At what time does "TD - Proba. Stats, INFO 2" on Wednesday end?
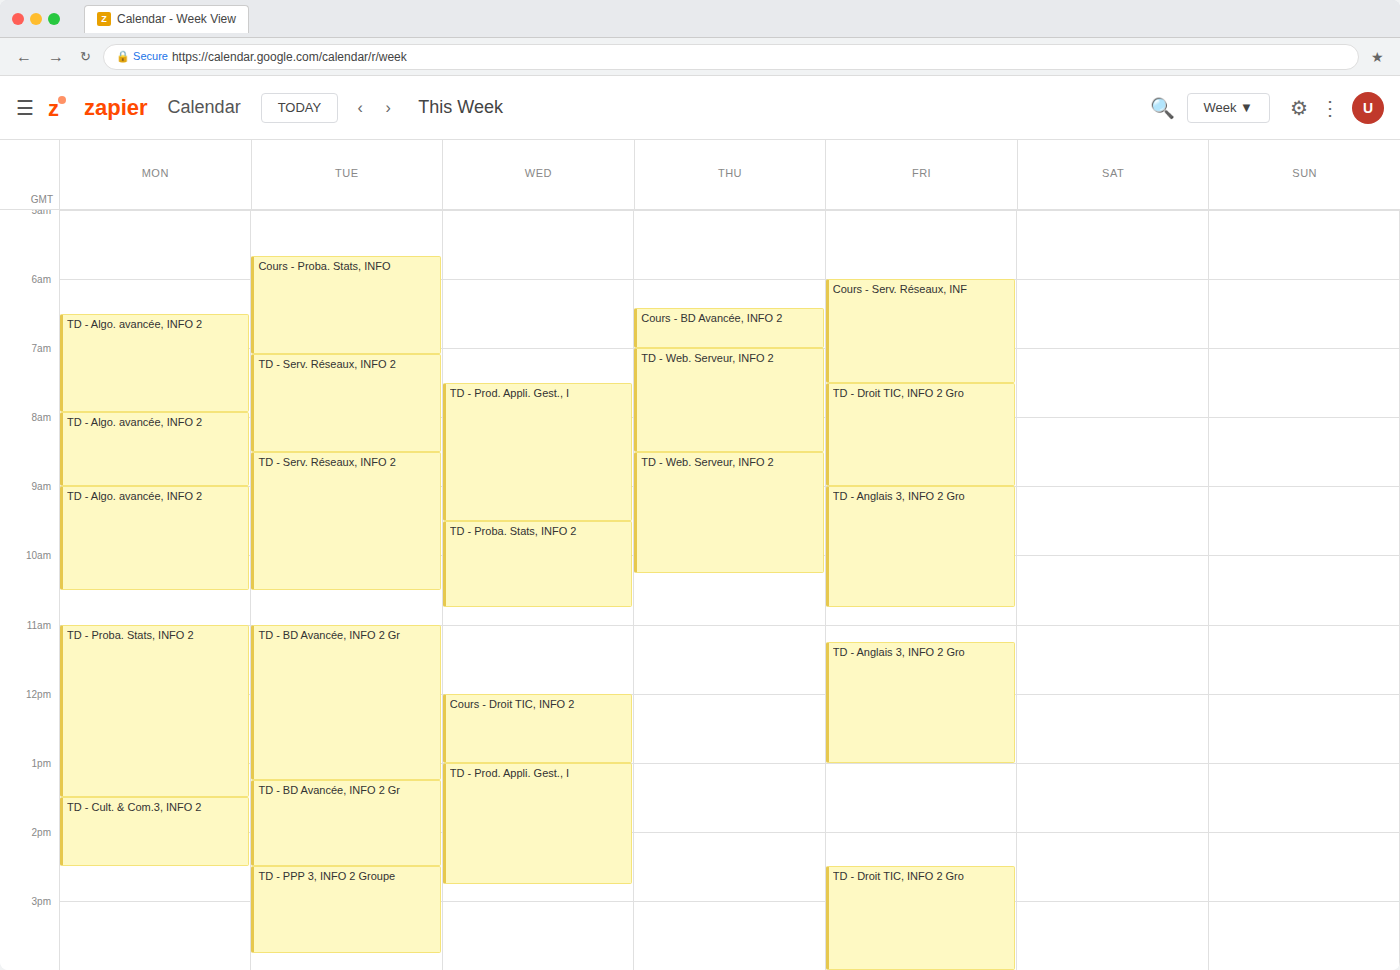
10:45